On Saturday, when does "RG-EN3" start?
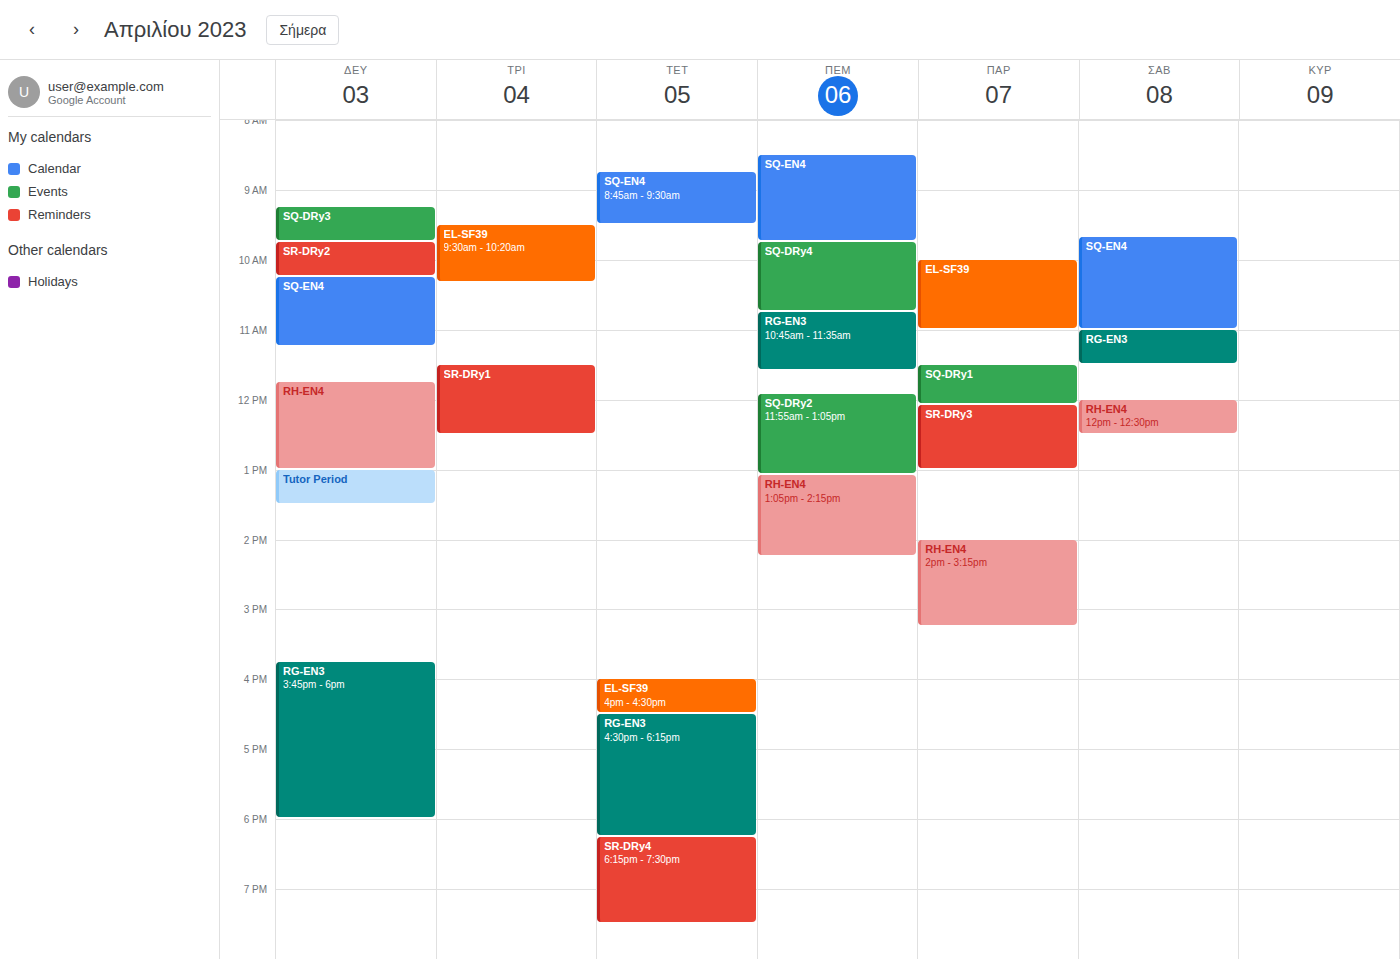
11:00 AM